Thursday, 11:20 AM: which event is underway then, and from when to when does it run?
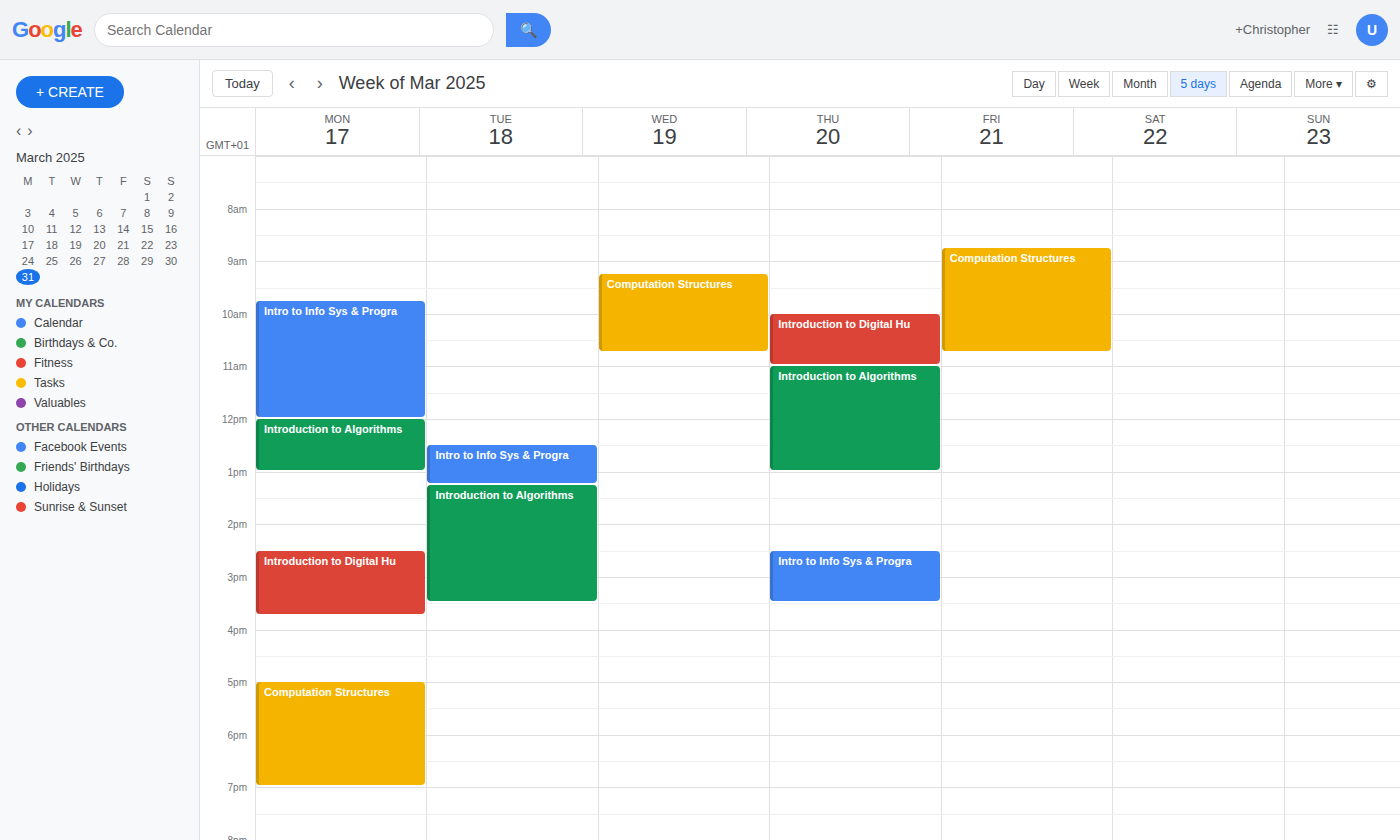
"Introduction to Algorithms", 11:00 AM to 1:00 PM